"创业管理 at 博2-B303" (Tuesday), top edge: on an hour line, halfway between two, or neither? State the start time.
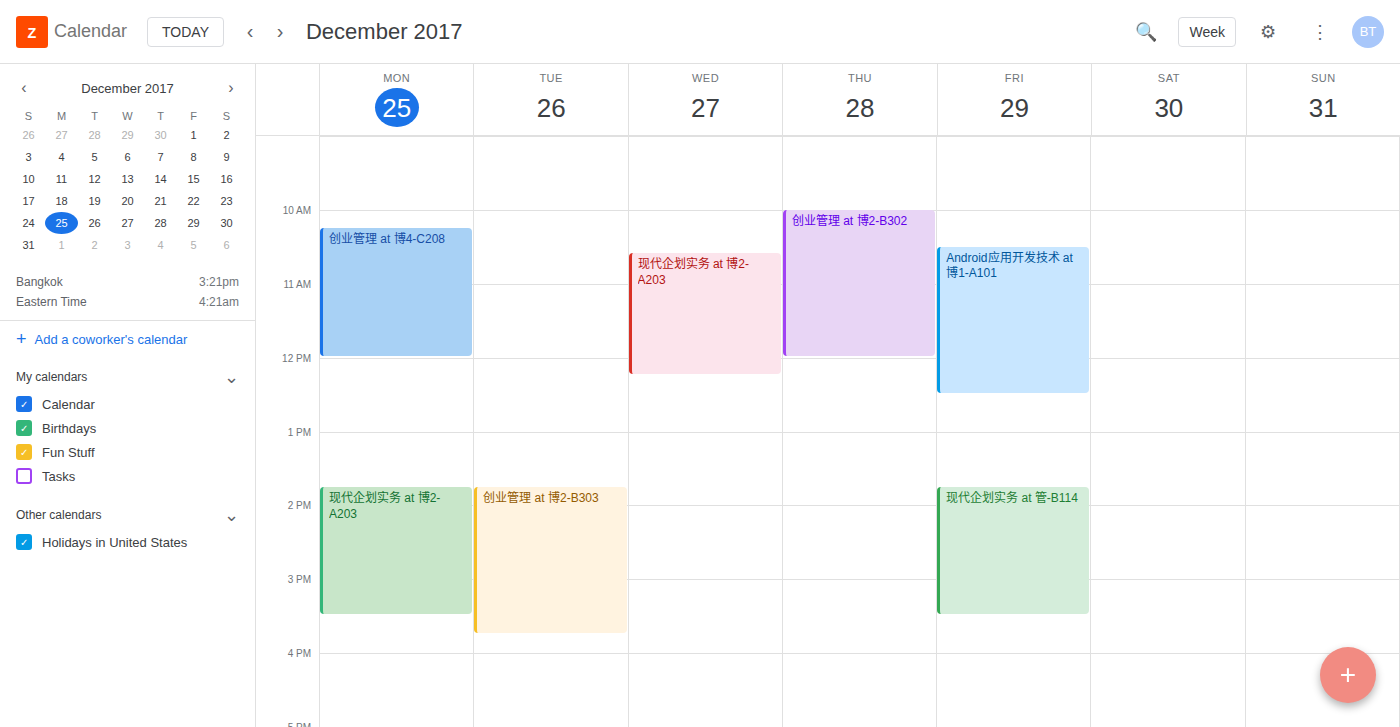
1:45 PM -- neither: three quarters of the way from the 1 PM line to the 2 PM line.